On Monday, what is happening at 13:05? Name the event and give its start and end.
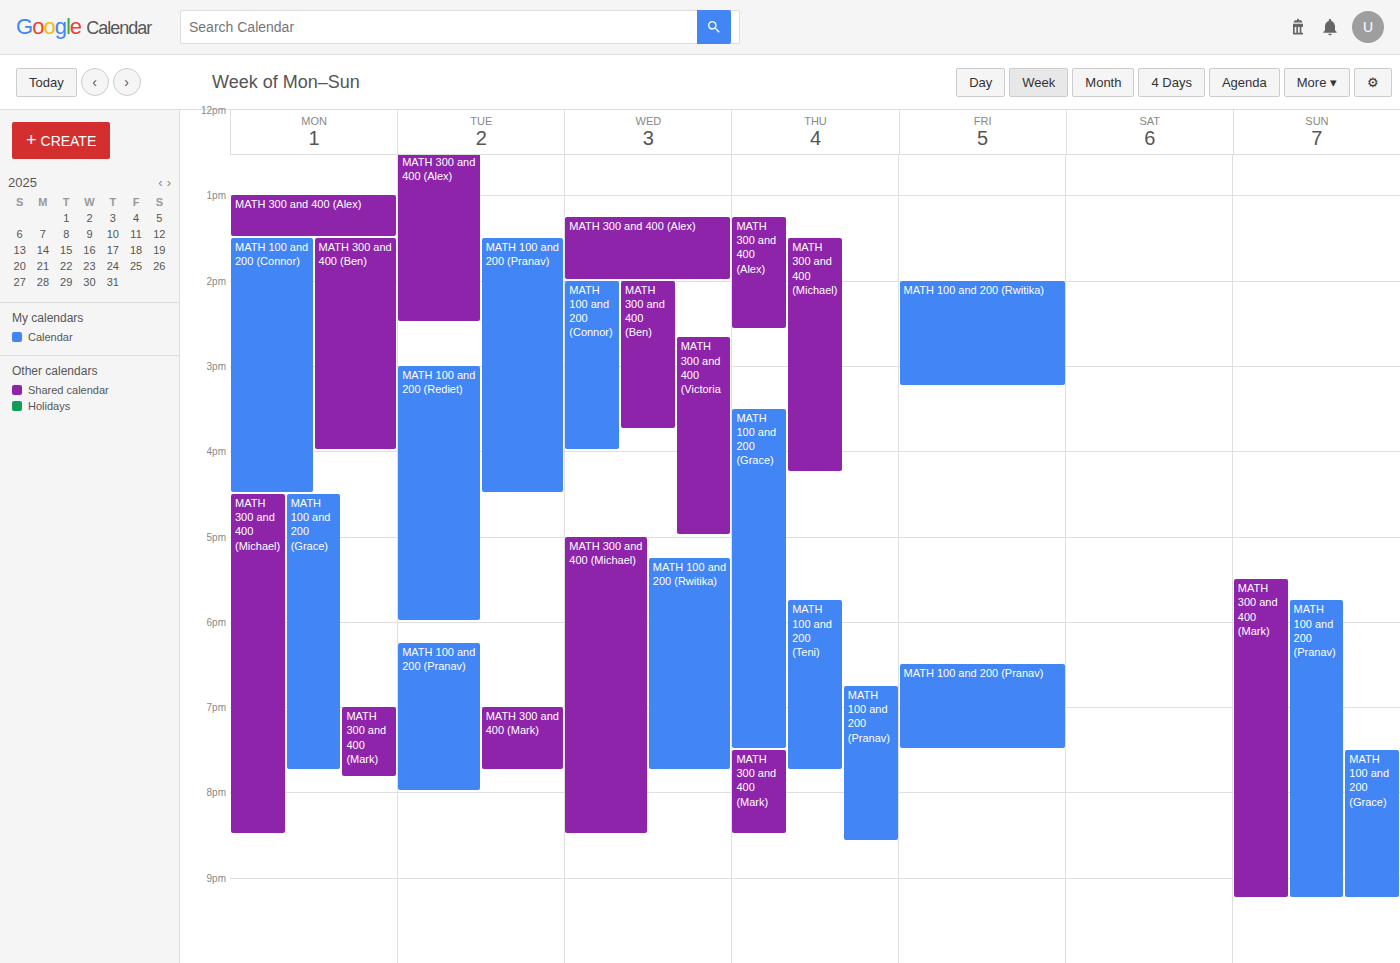
"MATH 300 and 400 (Alex)", 13:00 to 13:30